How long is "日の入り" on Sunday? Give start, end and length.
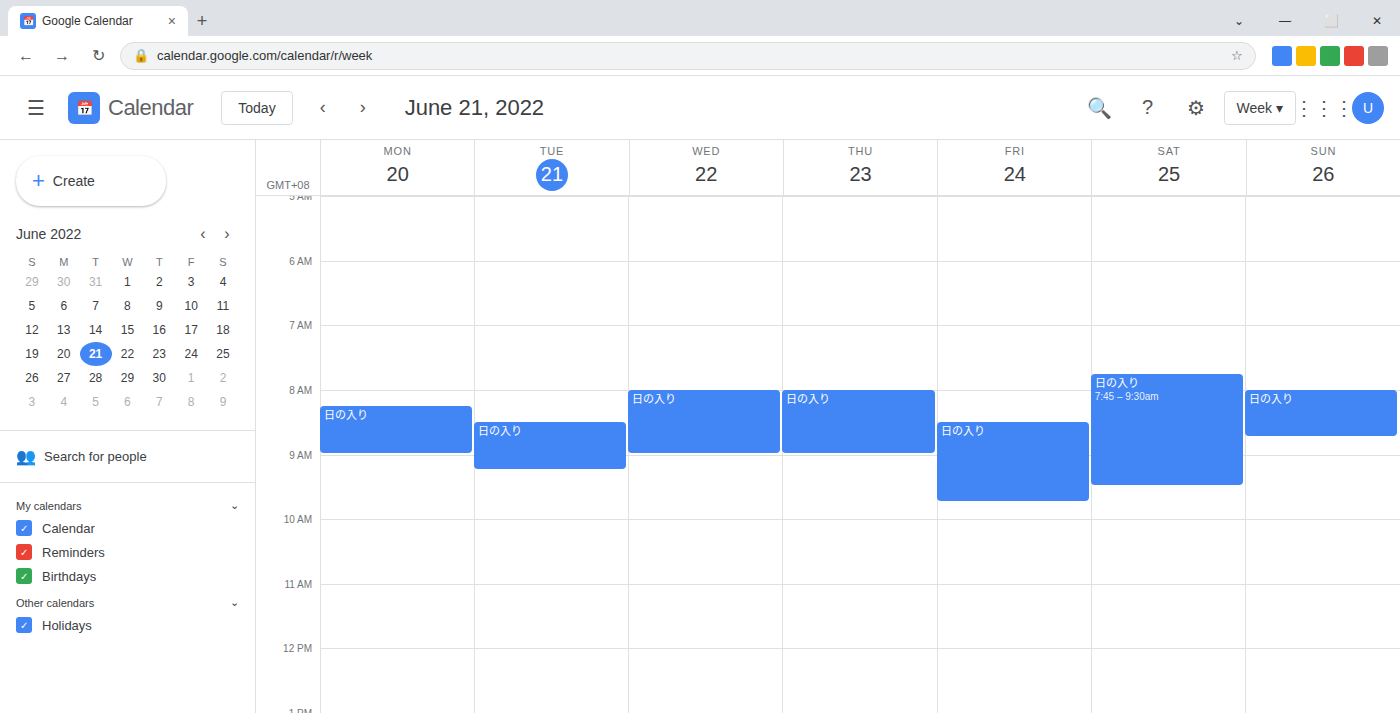
08:00 to 08:45, 45 minutes